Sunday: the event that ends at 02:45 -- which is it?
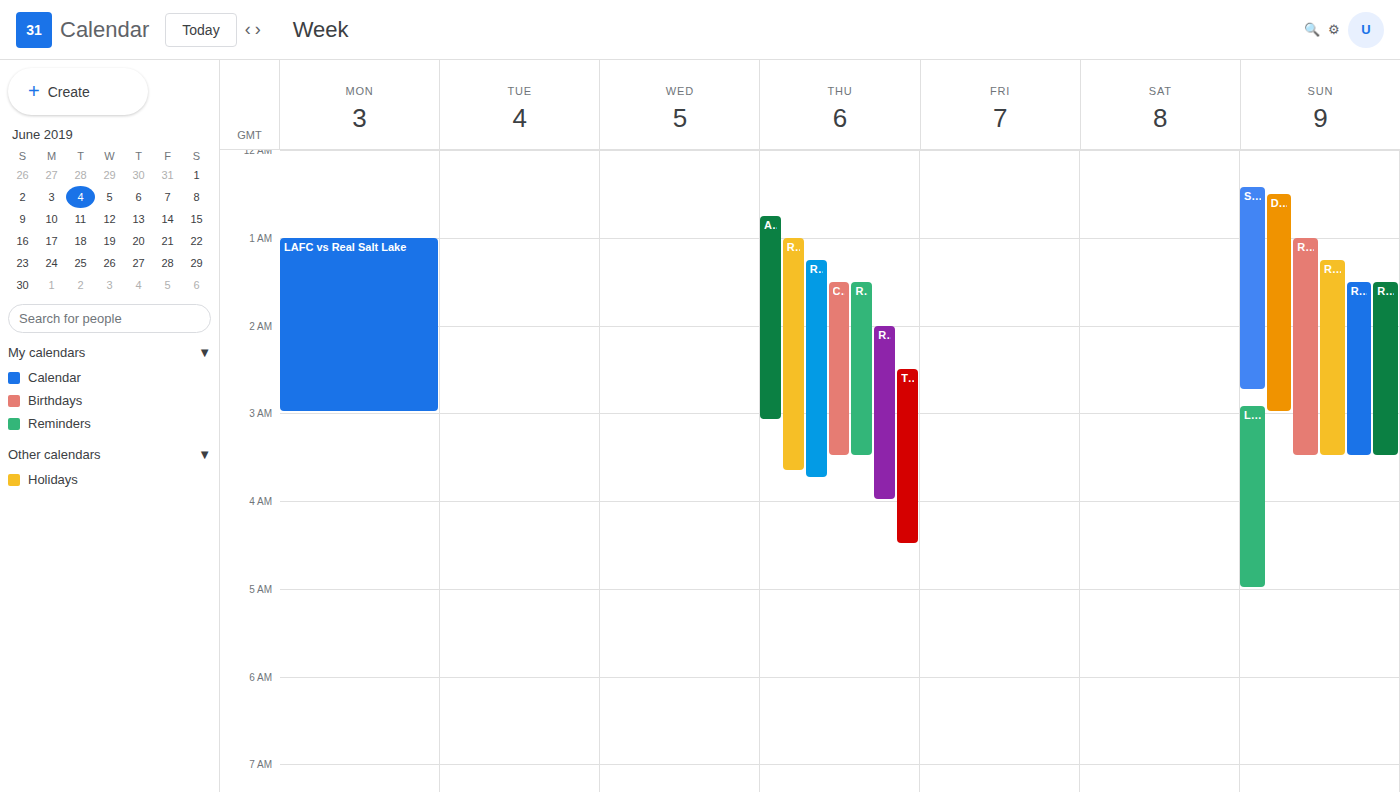
"Sporting KC vs Real Salt L"